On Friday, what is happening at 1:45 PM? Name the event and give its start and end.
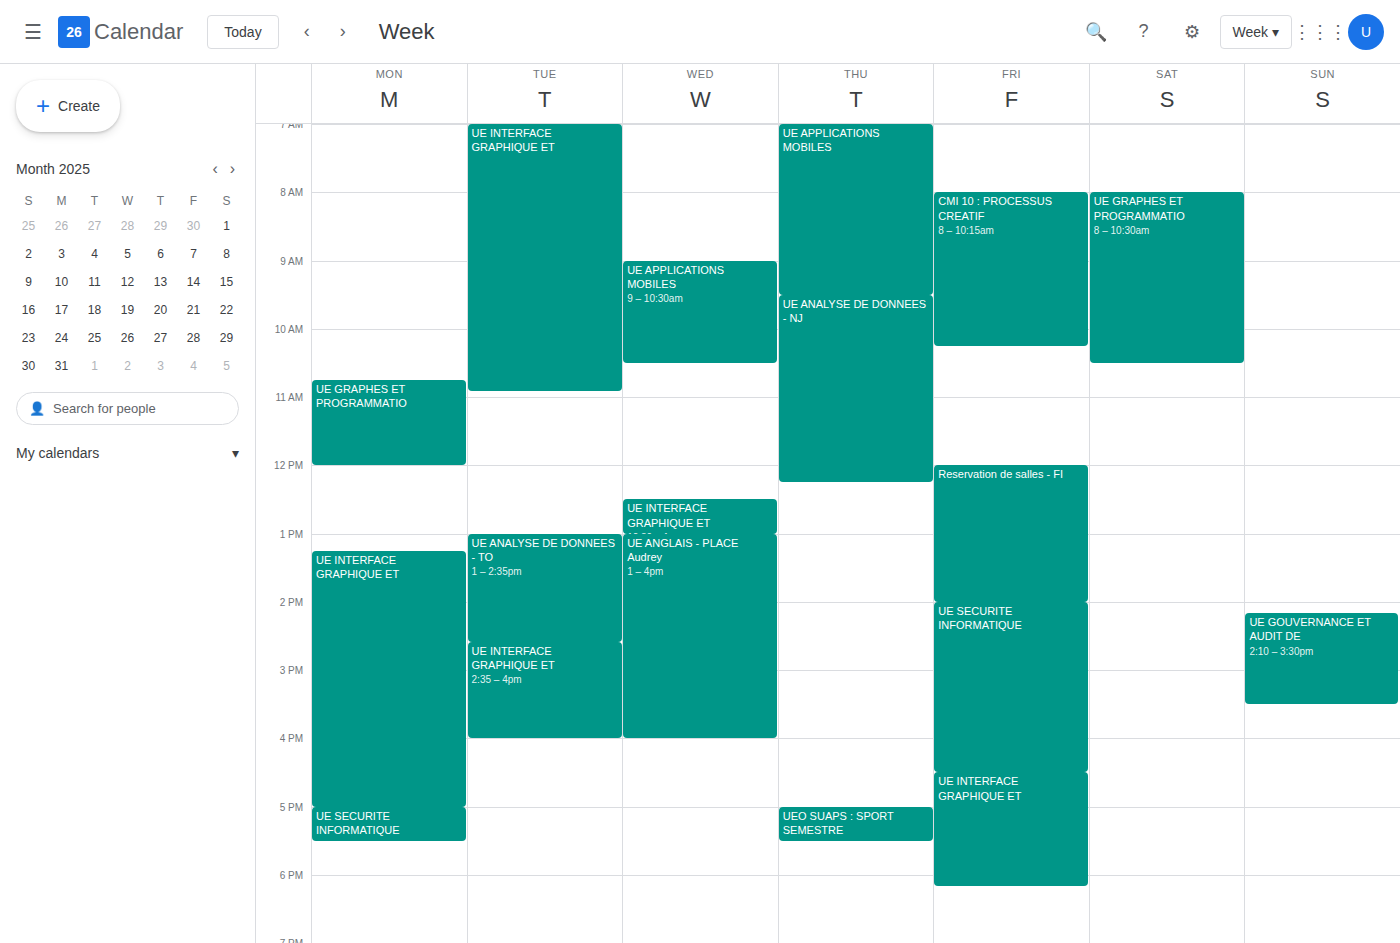
"Reservation de salles - FI", 12:00 PM to 2:00 PM